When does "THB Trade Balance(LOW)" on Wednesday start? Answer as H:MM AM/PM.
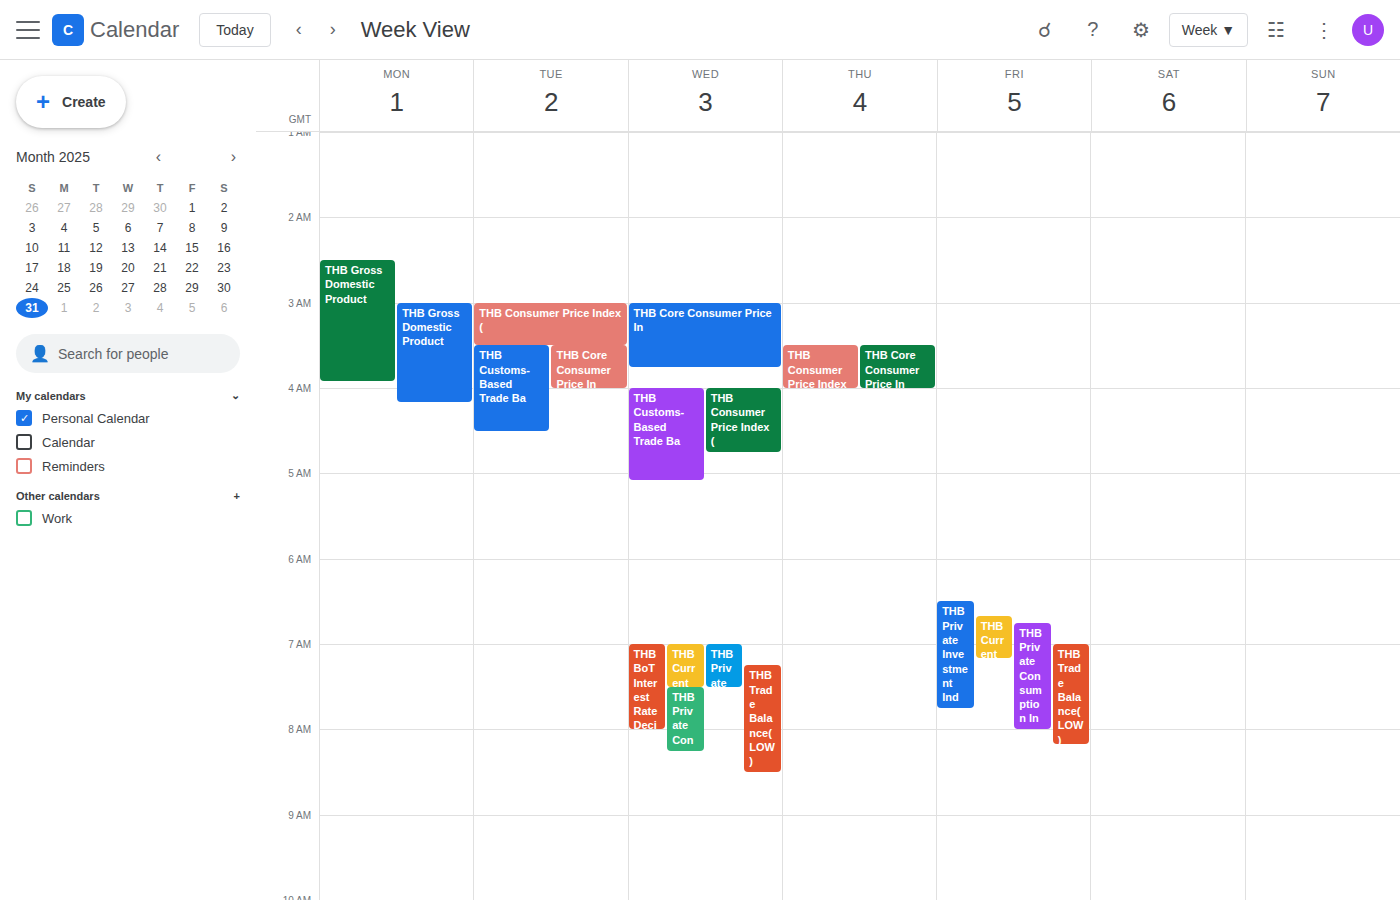
7:15 AM